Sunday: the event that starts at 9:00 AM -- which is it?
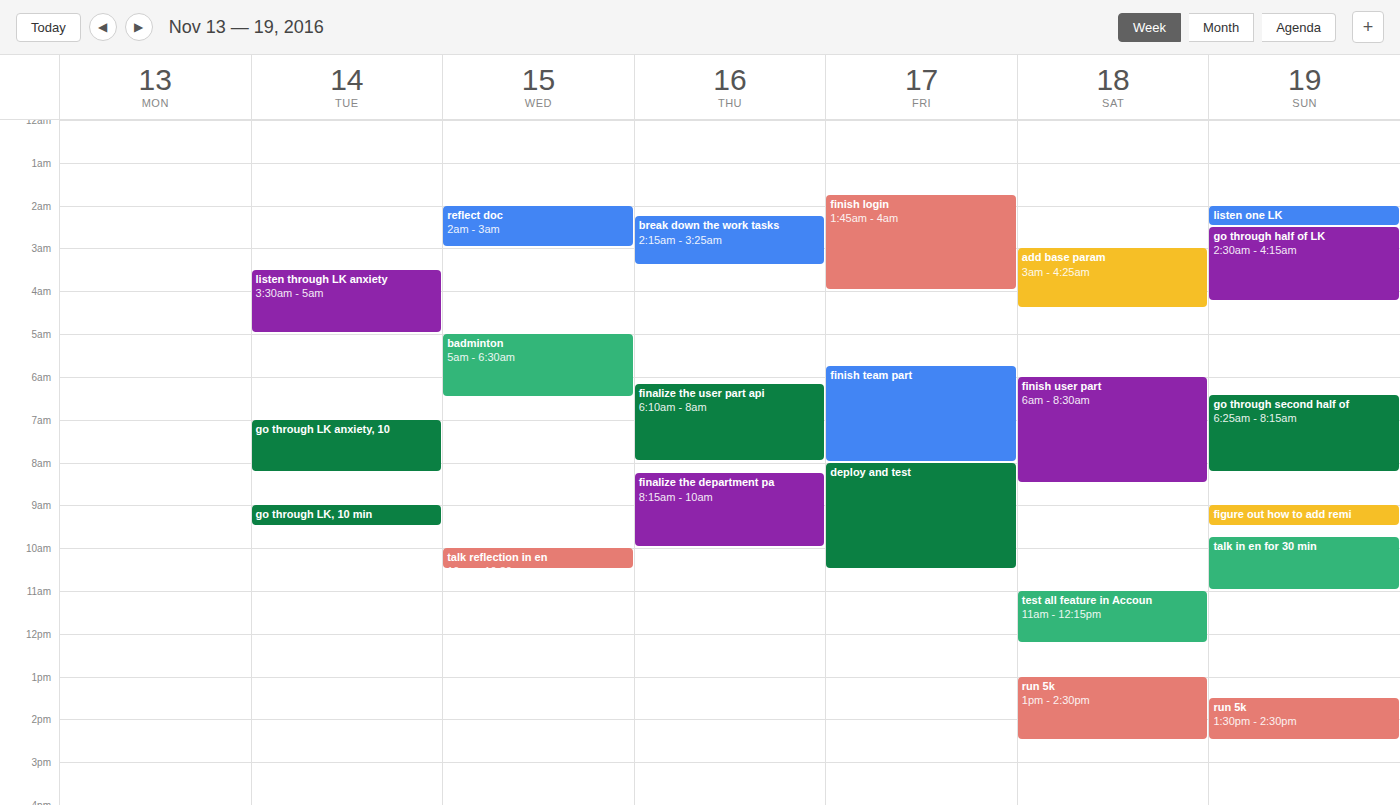
"figure out how to add remi"